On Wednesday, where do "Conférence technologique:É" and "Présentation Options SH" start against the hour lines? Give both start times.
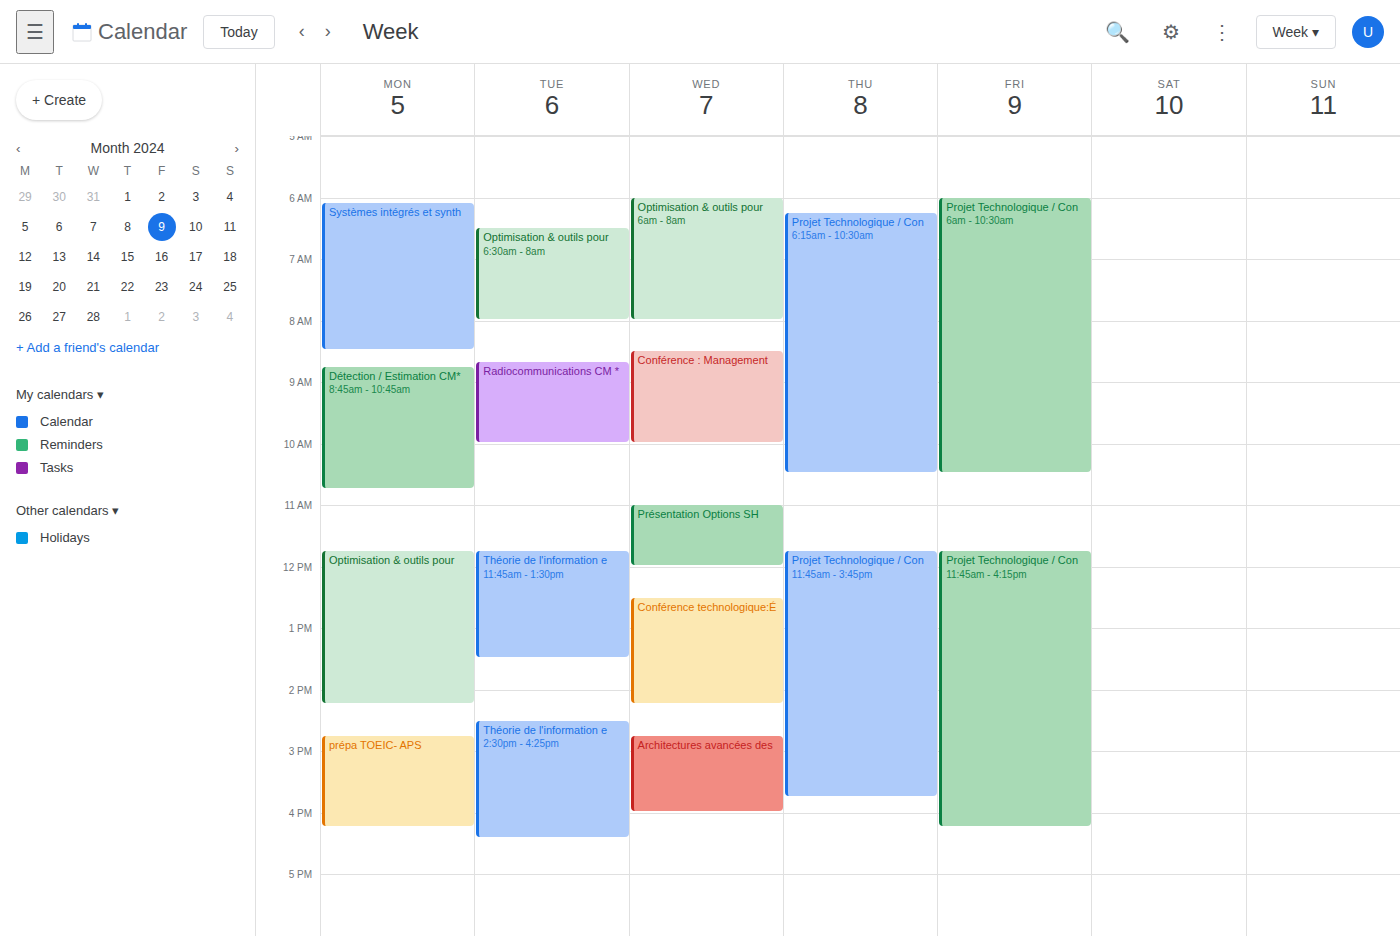
"Conférence technologique:É": 12:30 PM, halfway between the 12 PM and 1 PM lines. "Présentation Options SH": 11:00 AM, exactly on the 11 AM line.